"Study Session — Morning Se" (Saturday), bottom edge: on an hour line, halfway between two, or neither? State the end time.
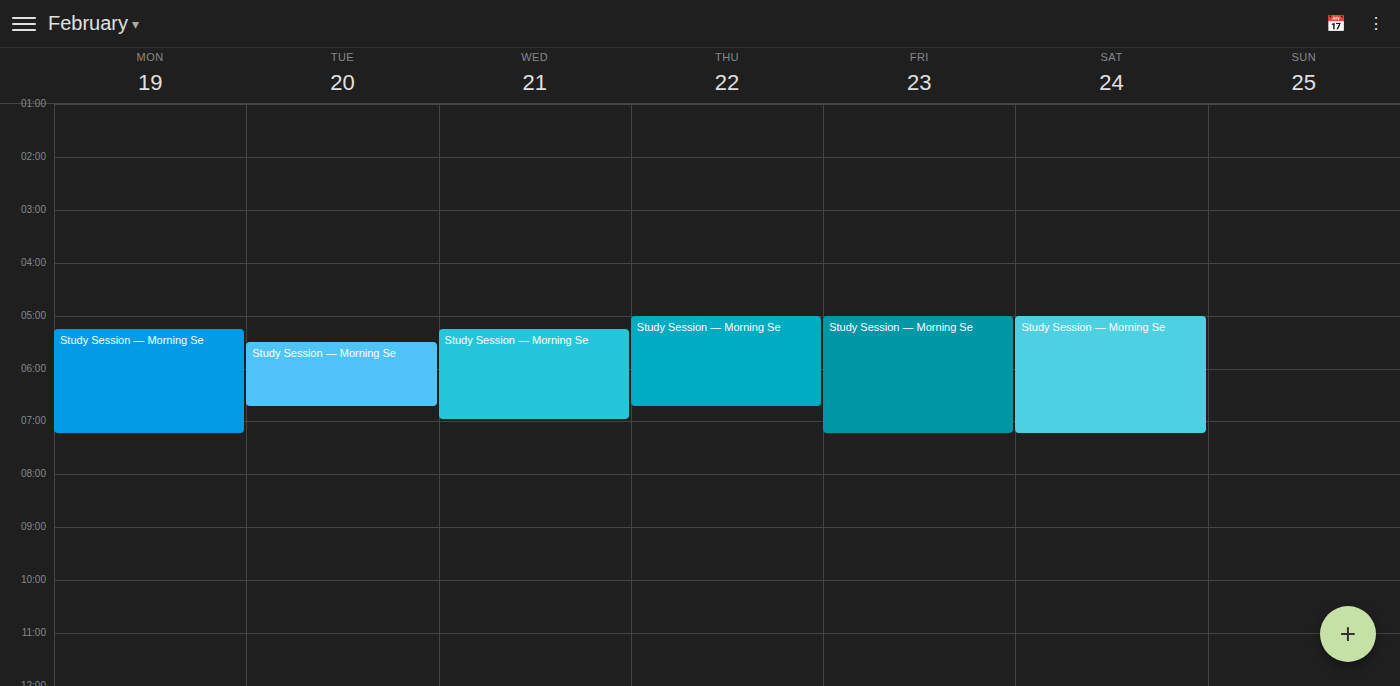
7:15 AM -- neither: a quarter of the way from the 7 AM line to the 8 AM line.